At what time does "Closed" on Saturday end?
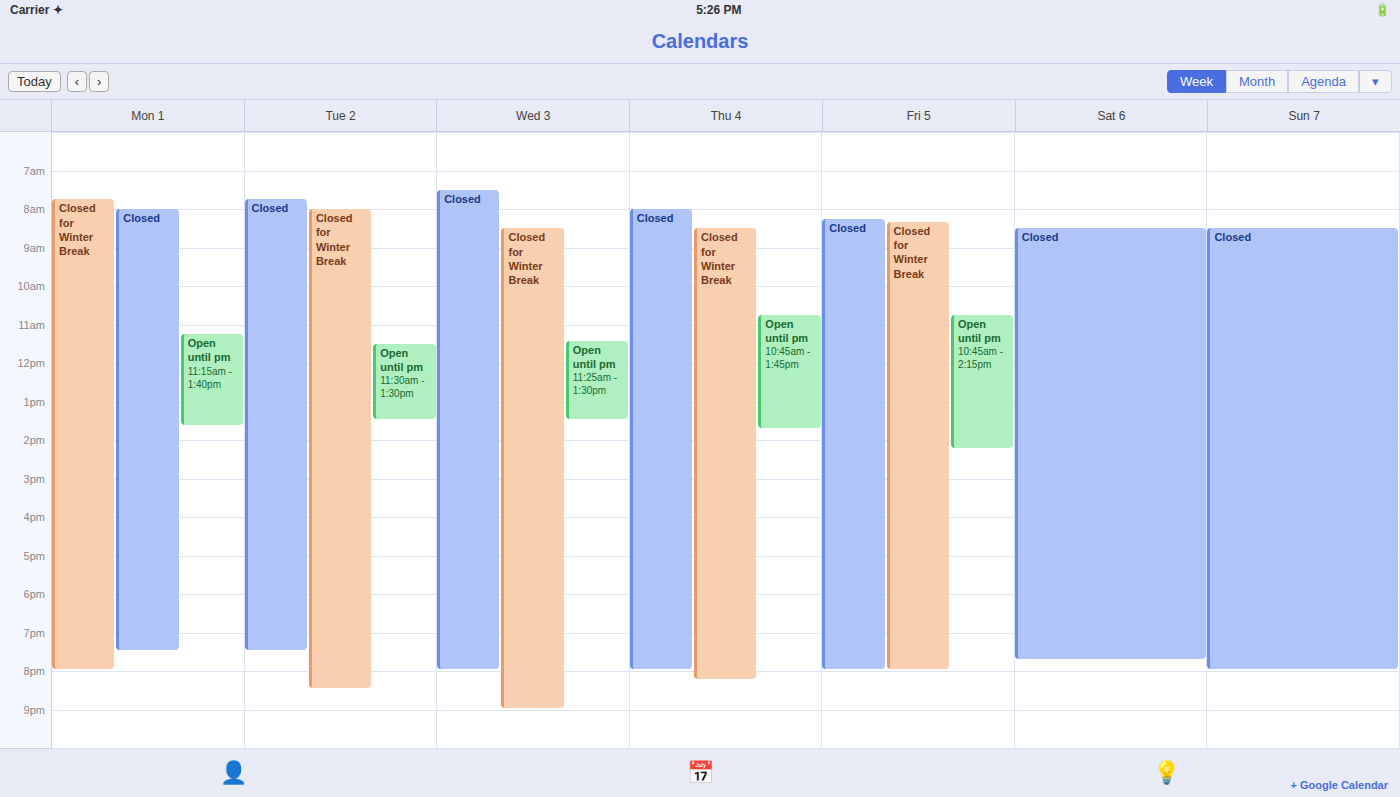
7:45 PM